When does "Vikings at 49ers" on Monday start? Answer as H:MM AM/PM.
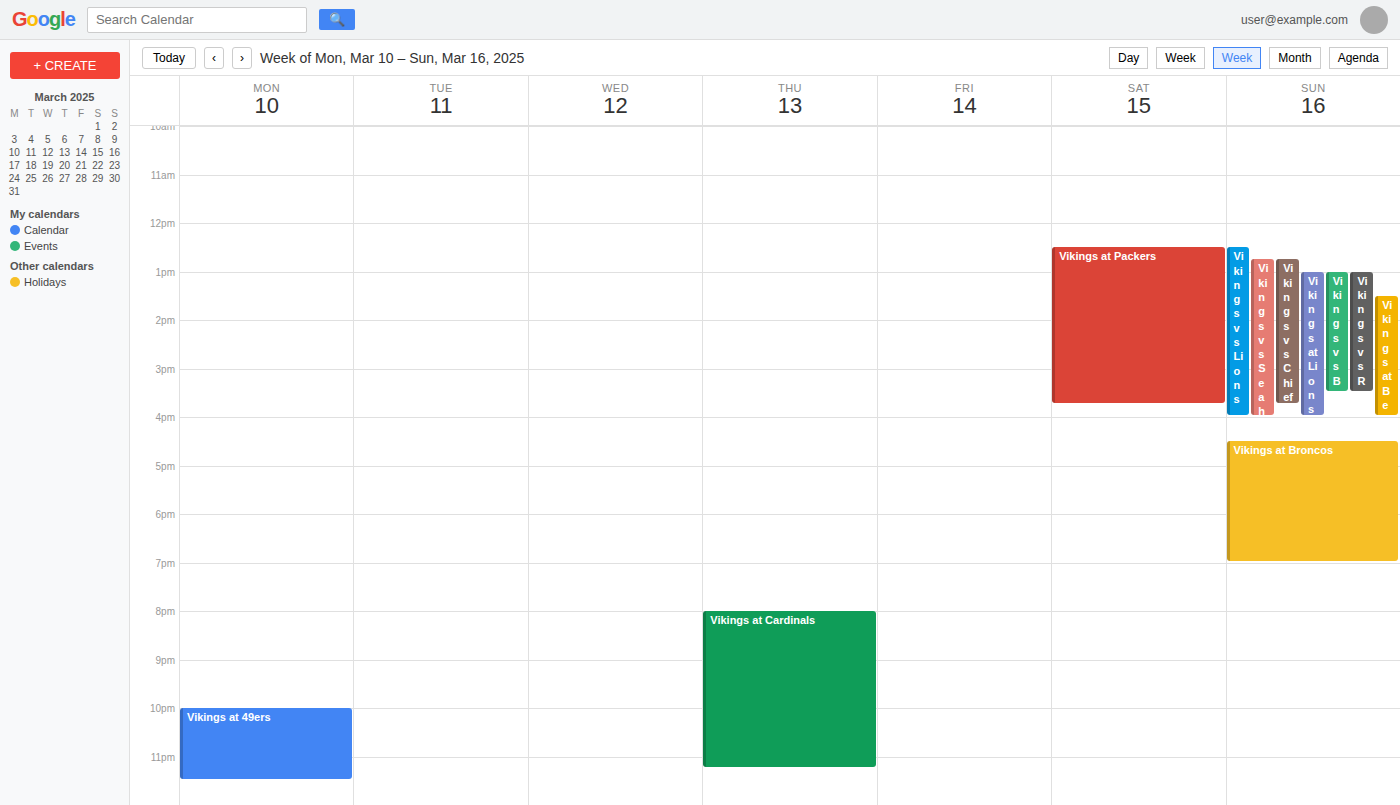
10:00 PM